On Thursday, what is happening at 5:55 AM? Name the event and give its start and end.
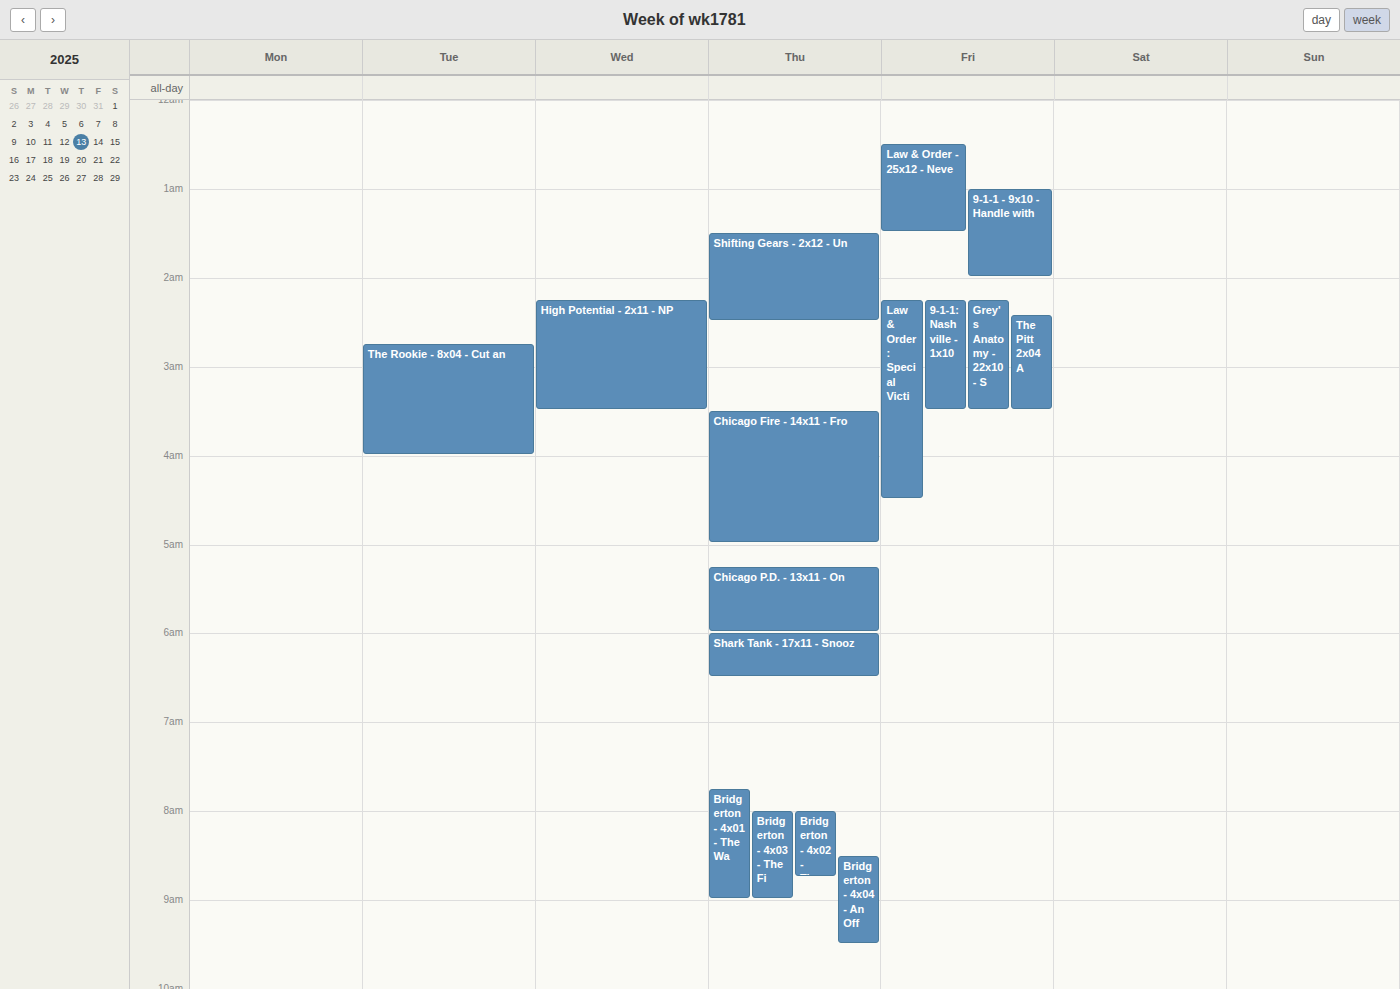
"Chicago P.D. - 13x11 - On", 5:15 AM to 6:00 AM